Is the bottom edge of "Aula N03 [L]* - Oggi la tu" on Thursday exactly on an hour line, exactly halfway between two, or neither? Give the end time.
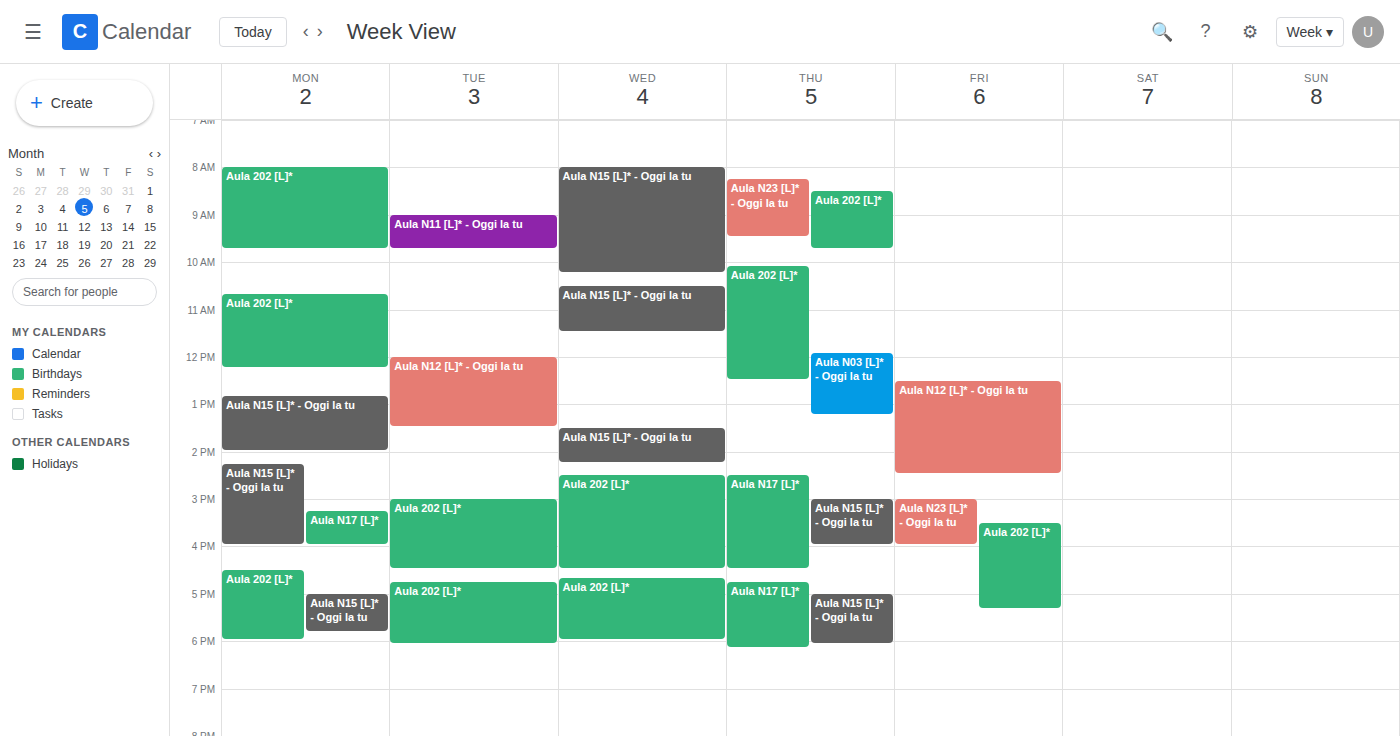
1:15 PM -- neither: a quarter of the way from the 1 PM line to the 2 PM line.